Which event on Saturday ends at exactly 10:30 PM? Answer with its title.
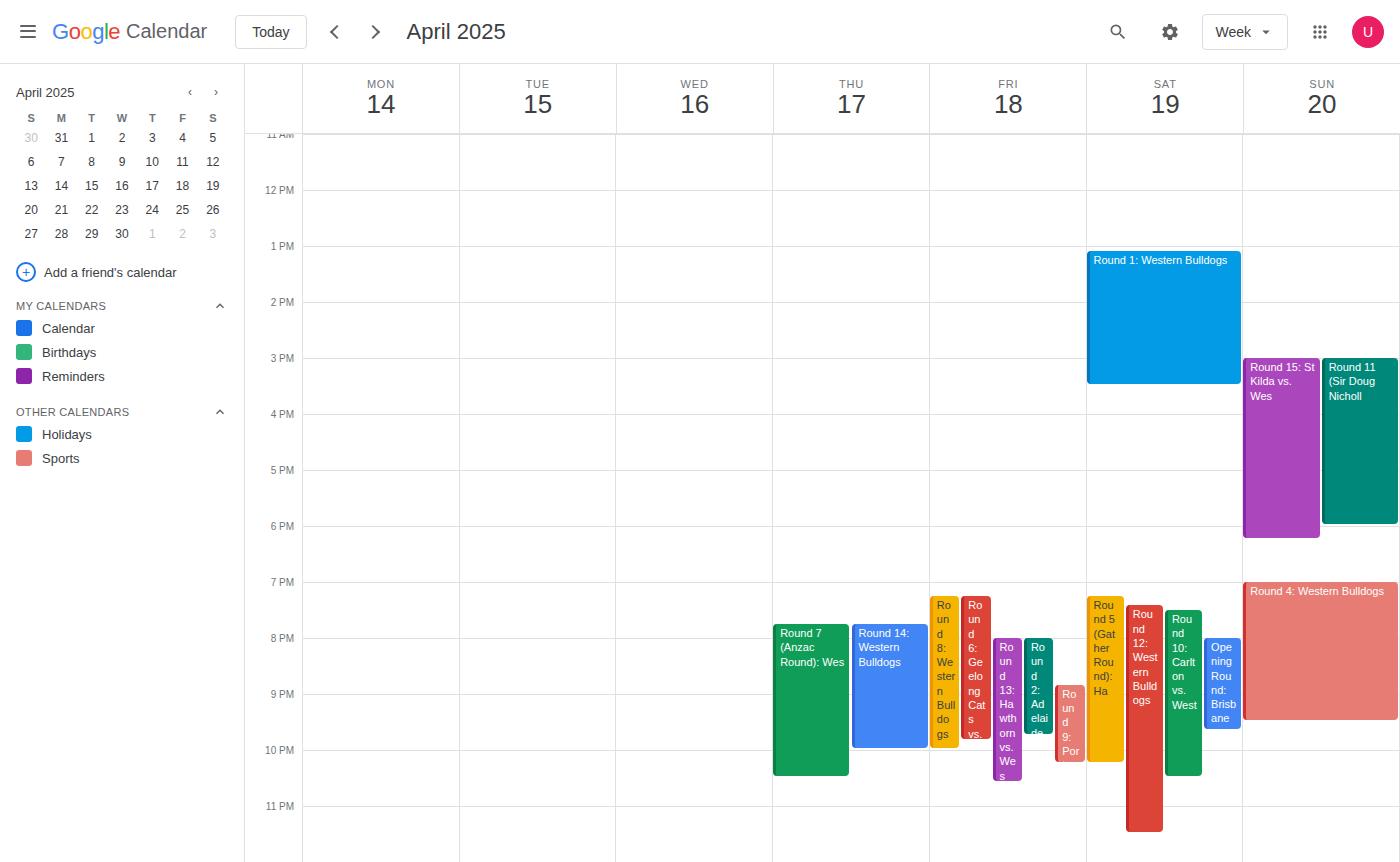
"Round 10: Carlton vs. West"